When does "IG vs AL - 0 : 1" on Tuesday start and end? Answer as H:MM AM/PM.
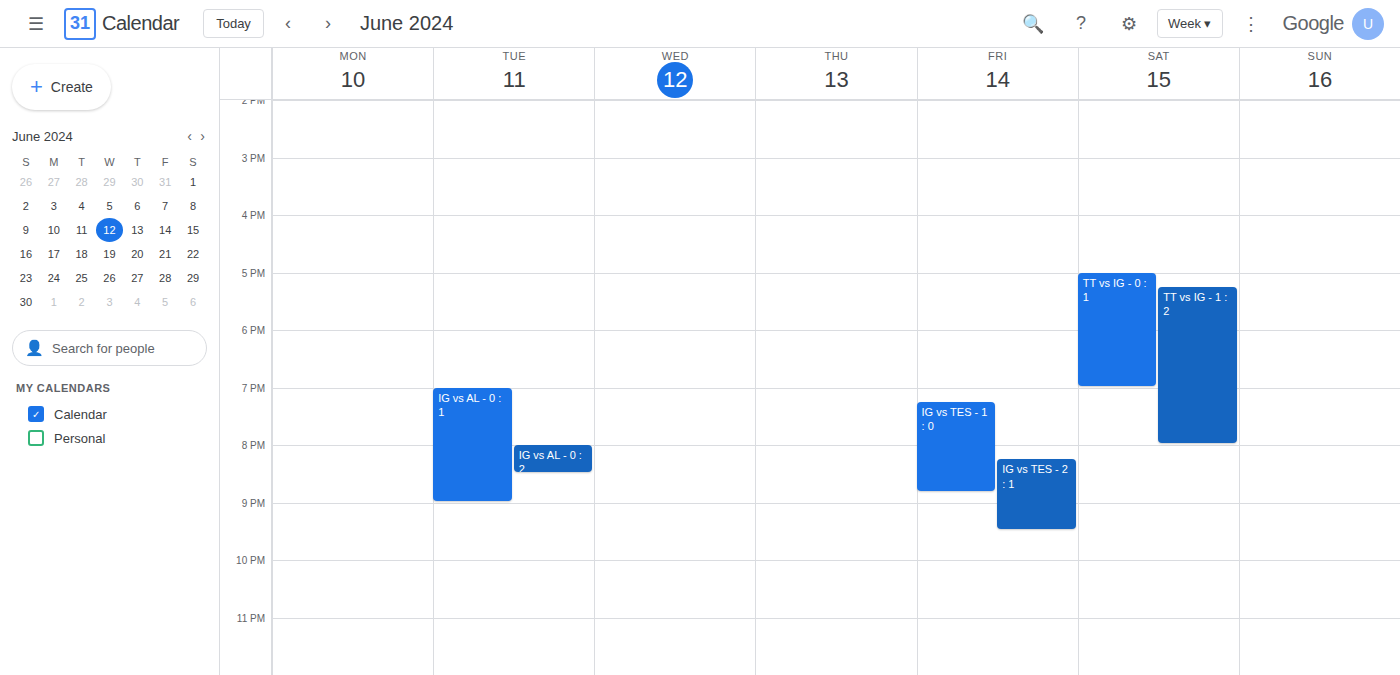
7:00 PM to 9:00 PM